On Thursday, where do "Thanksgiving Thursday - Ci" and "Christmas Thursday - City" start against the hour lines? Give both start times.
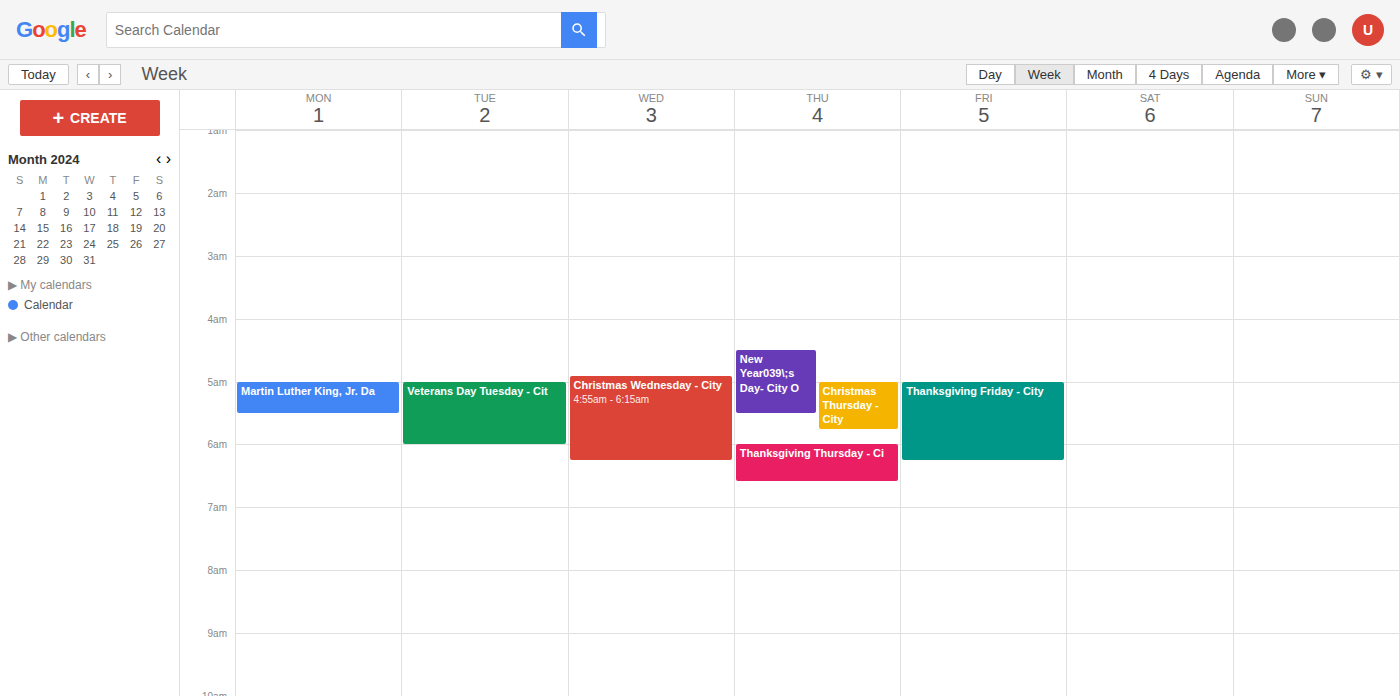
"Thanksgiving Thursday - Ci": 6:00 AM, exactly on the 6 AM line. "Christmas Thursday - City": 5:00 AM, exactly on the 5 AM line.